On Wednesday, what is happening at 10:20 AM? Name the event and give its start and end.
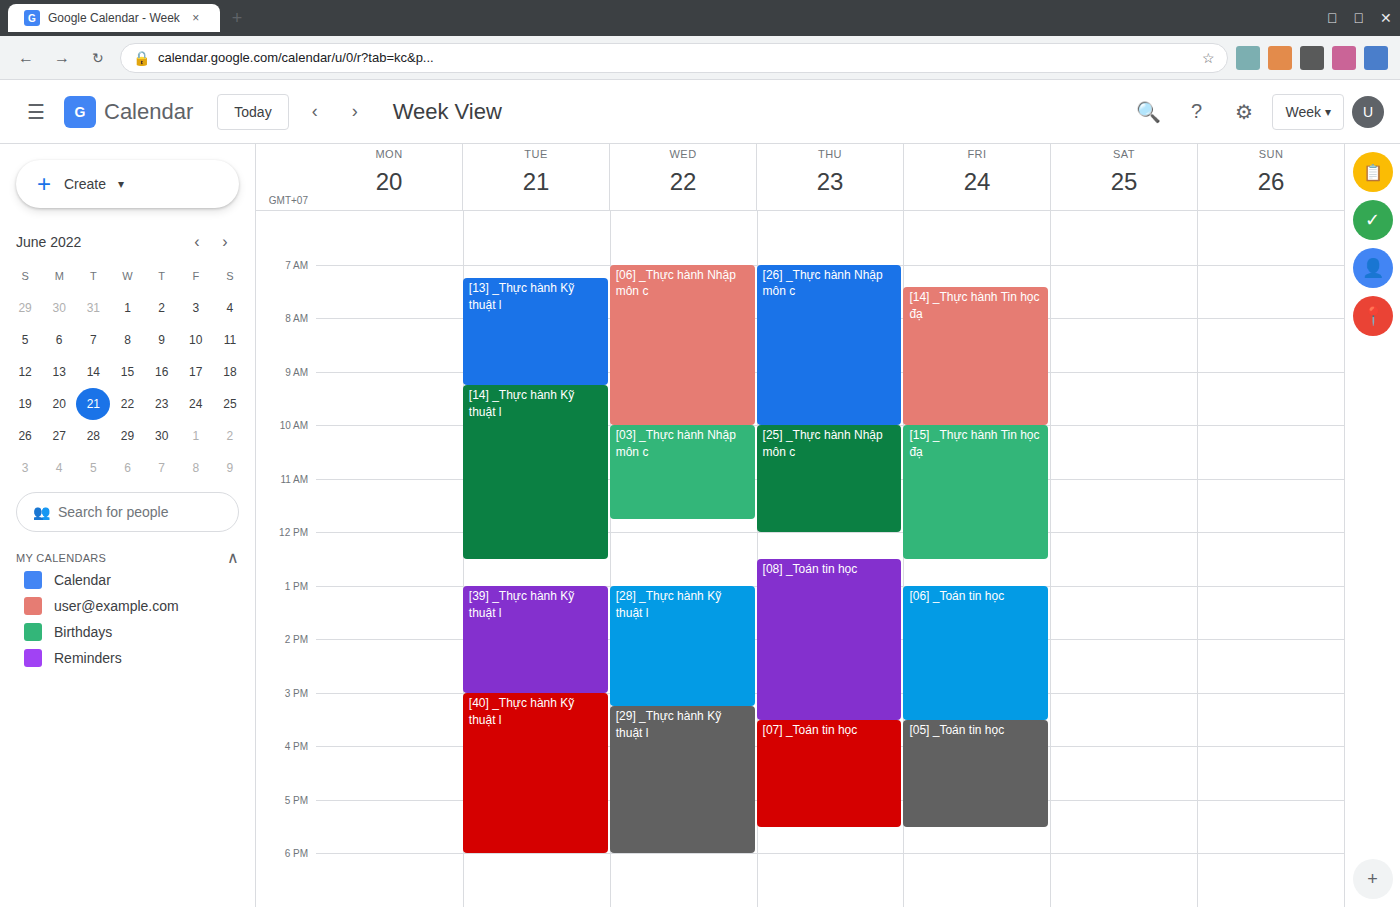
"[03] _Thực hành Nhập môn c", 10:00 AM to 11:45 AM